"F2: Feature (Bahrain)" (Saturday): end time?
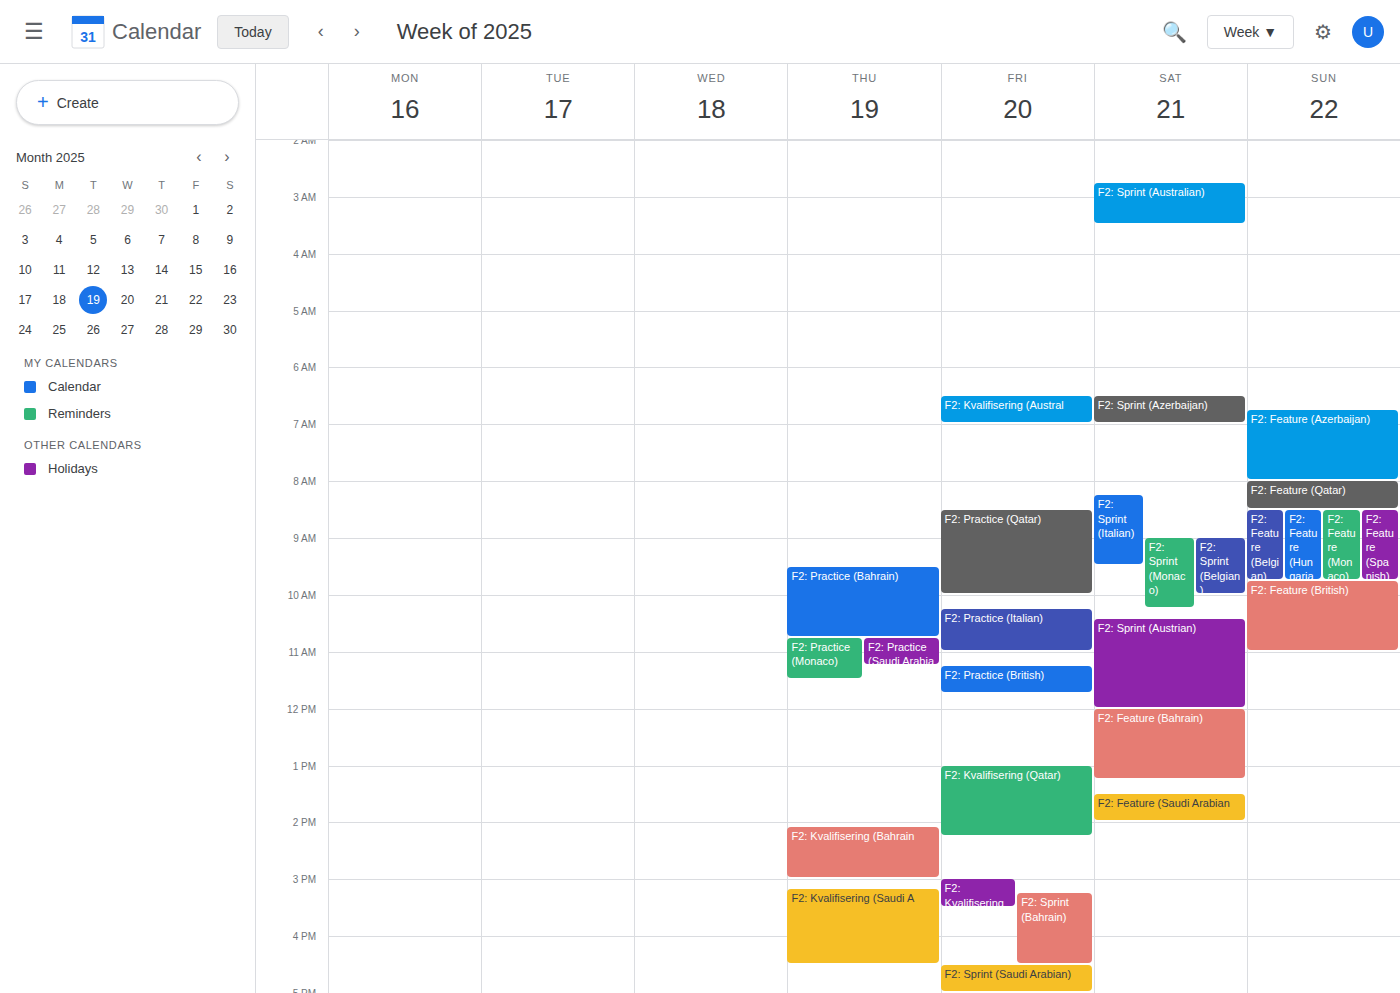
1:15 PM